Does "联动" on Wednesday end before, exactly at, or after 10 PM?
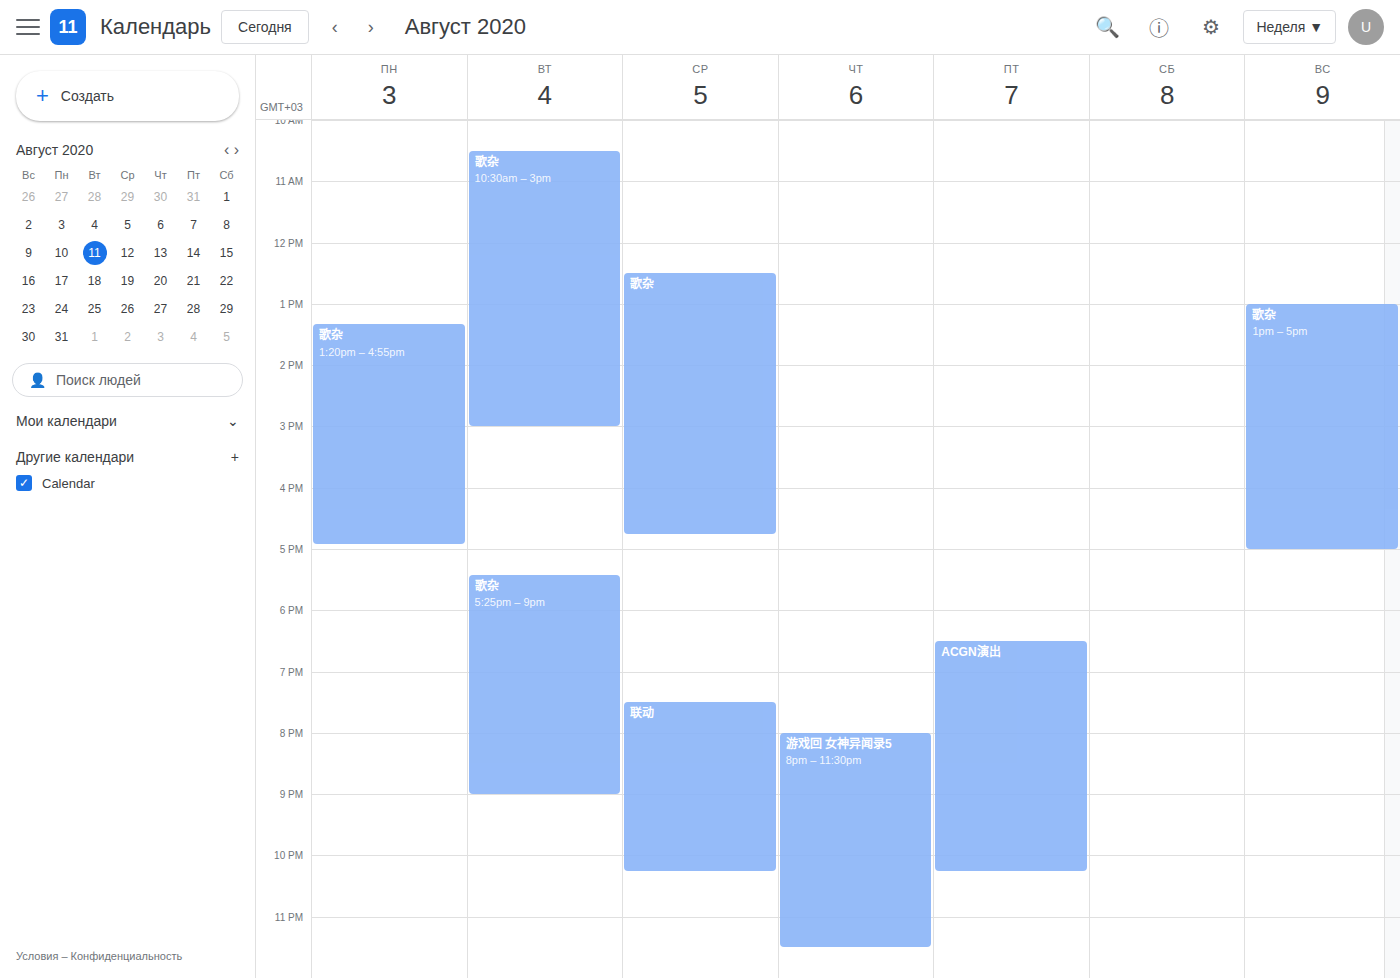
10:15 PM -- after 10 PM, 15 minutes below the 10 PM line.